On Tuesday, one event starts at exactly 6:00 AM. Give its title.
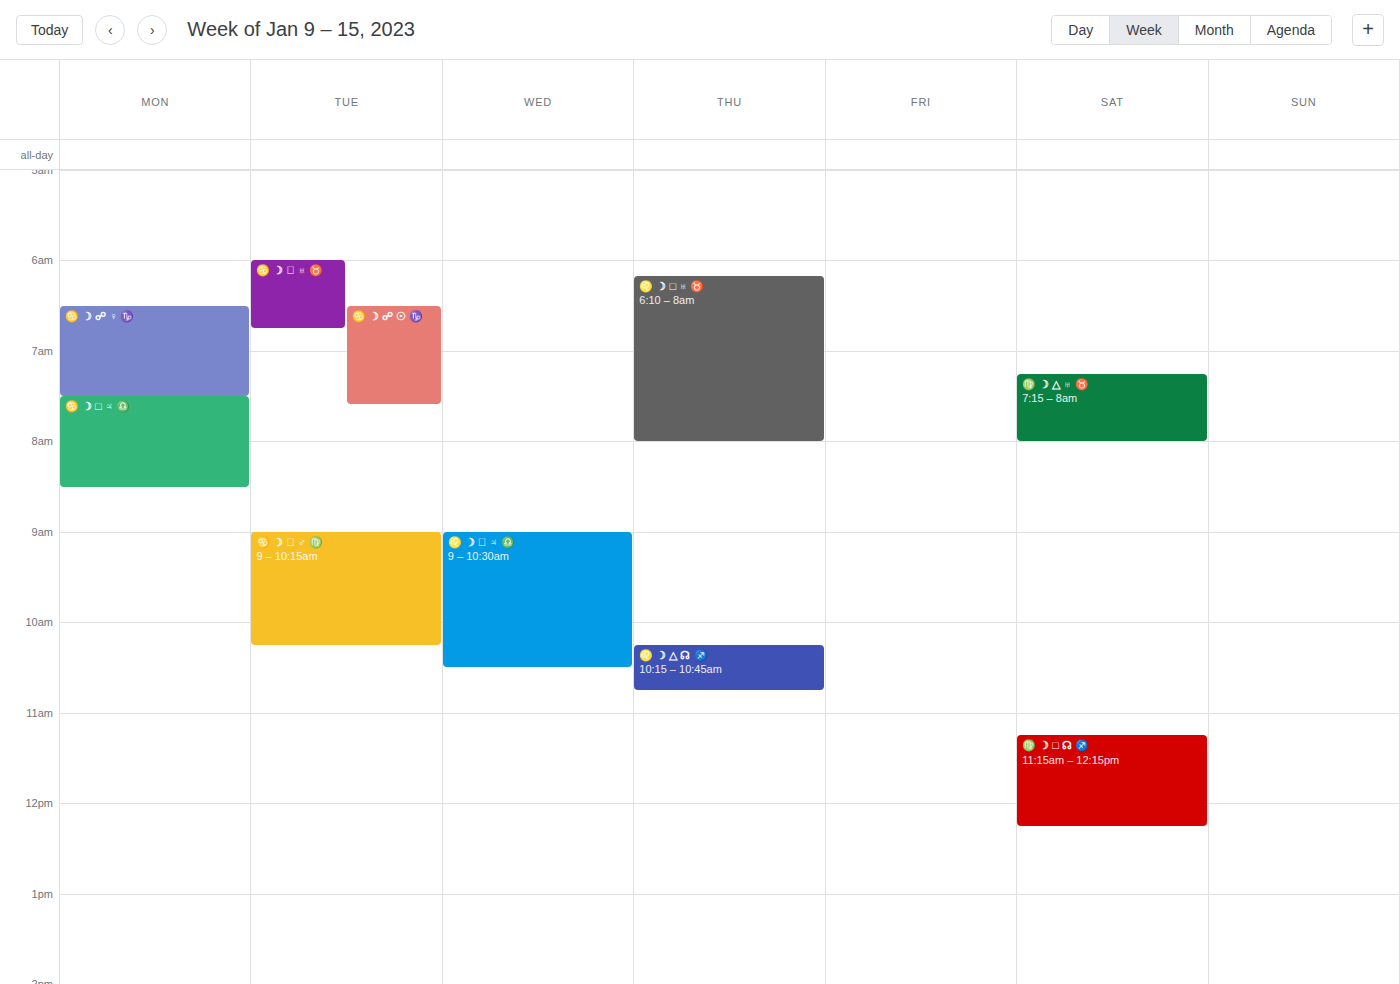
"♋️ ☽ ⚹ ♅ ♉️"